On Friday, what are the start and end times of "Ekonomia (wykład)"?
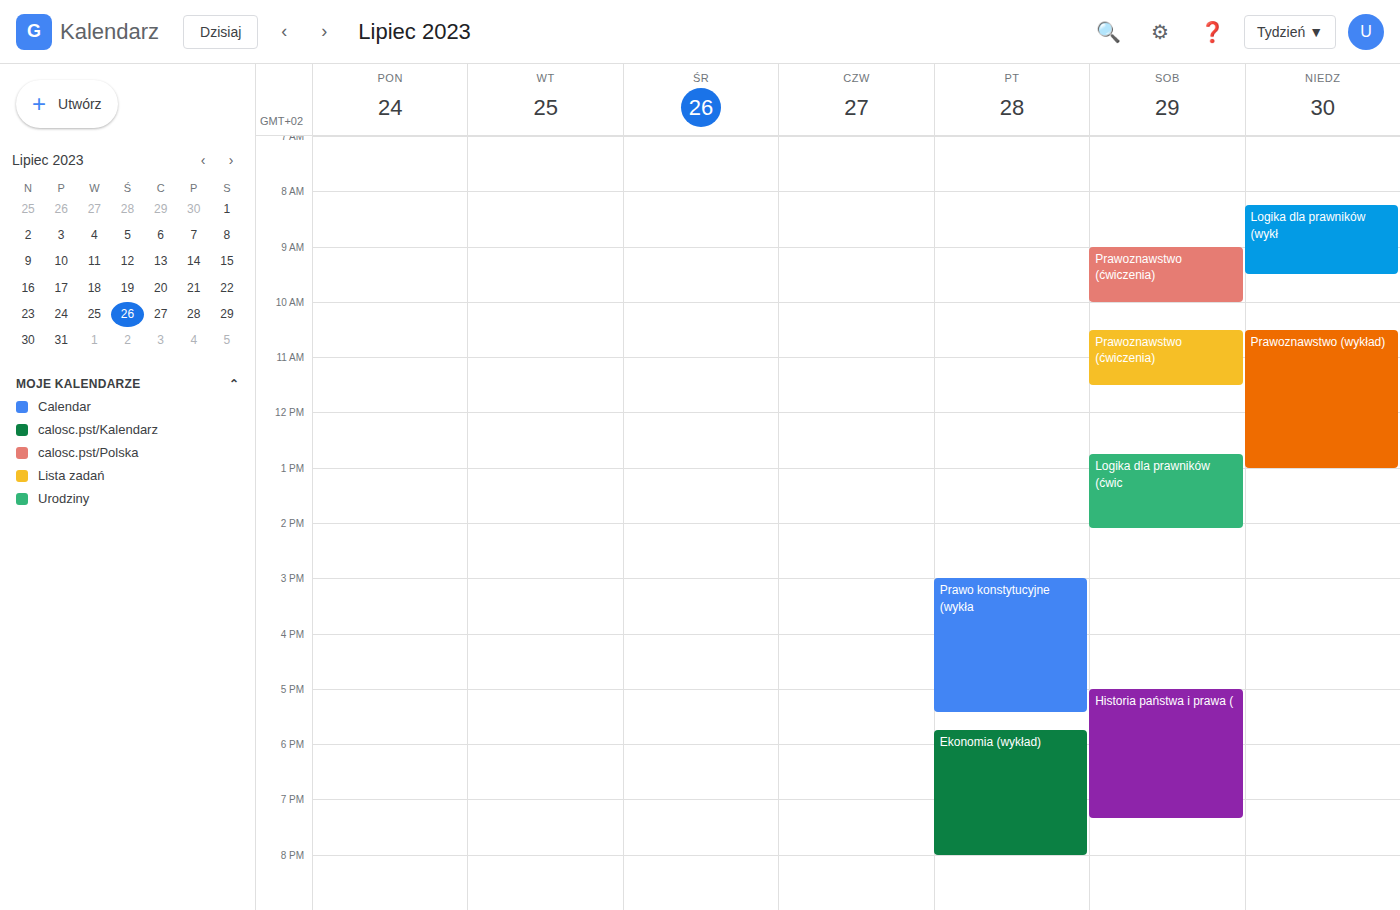
5:45 PM to 8:00 PM